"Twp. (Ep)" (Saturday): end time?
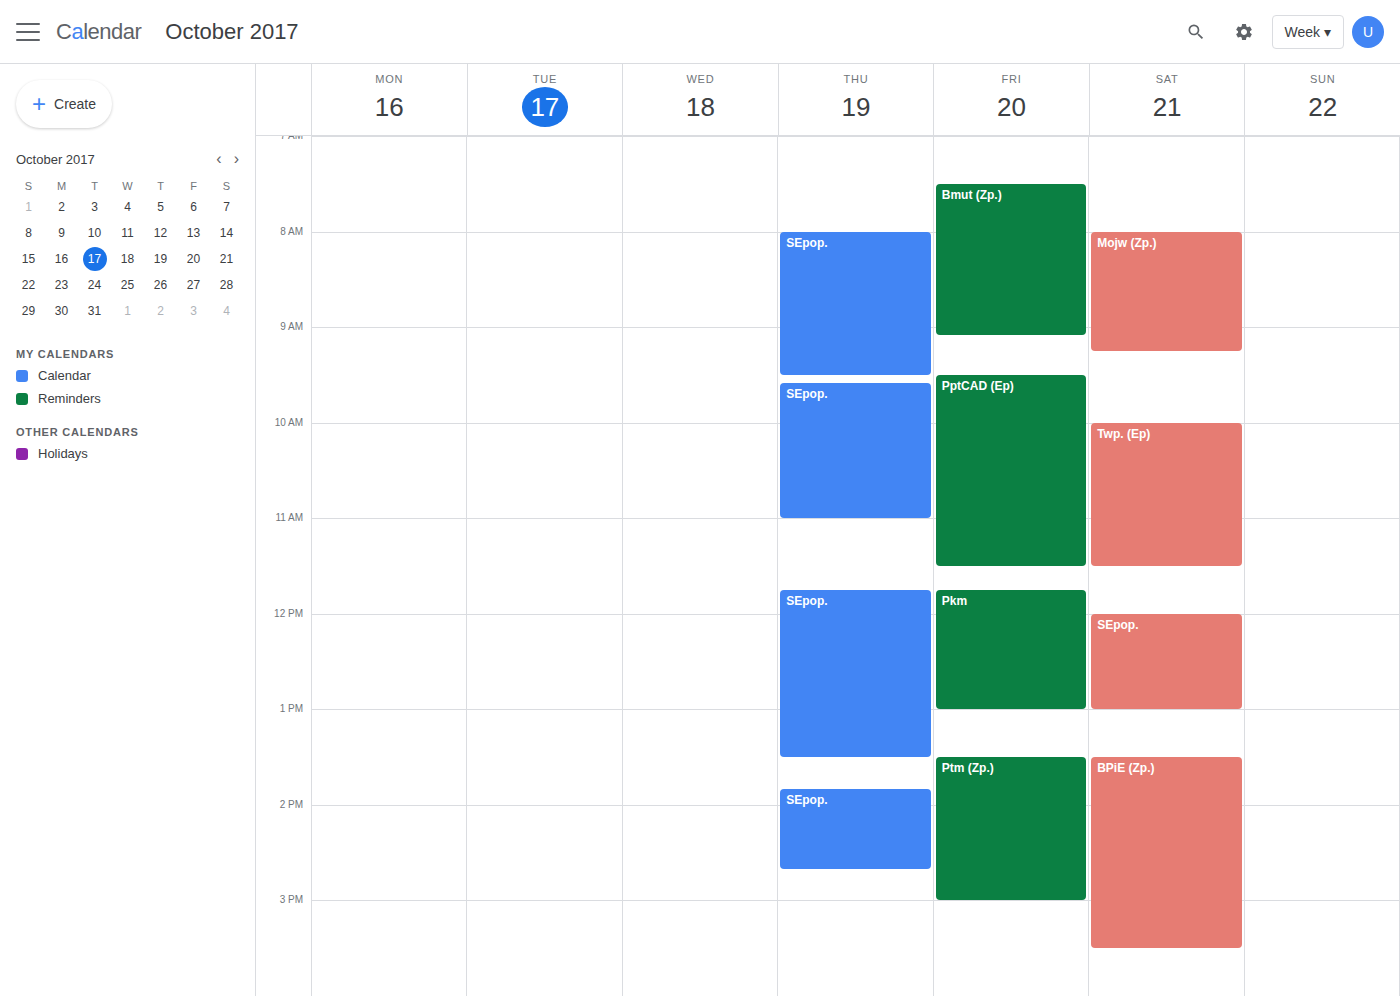
11:30 AM